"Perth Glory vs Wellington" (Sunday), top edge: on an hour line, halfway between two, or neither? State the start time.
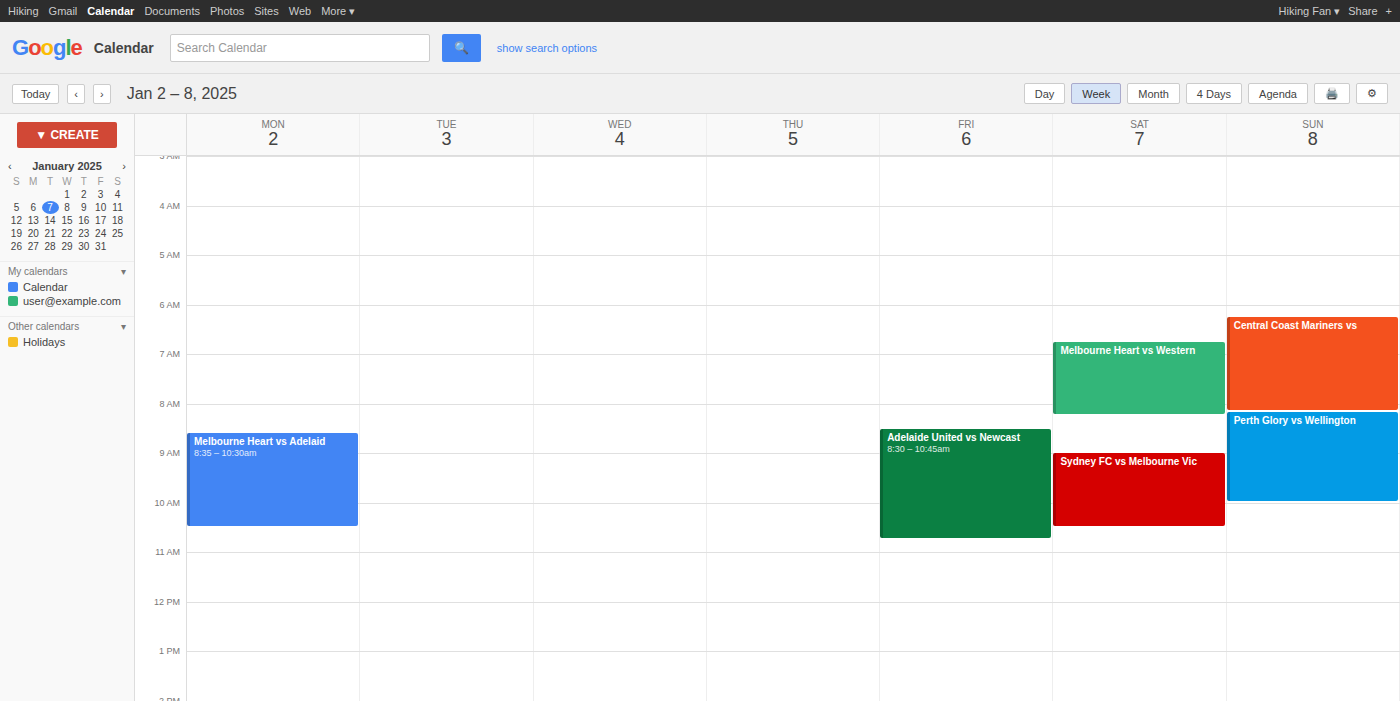
8:10 AM -- neither: 10 minutes below the 8 AM line and 50 minutes above the 9 AM line.